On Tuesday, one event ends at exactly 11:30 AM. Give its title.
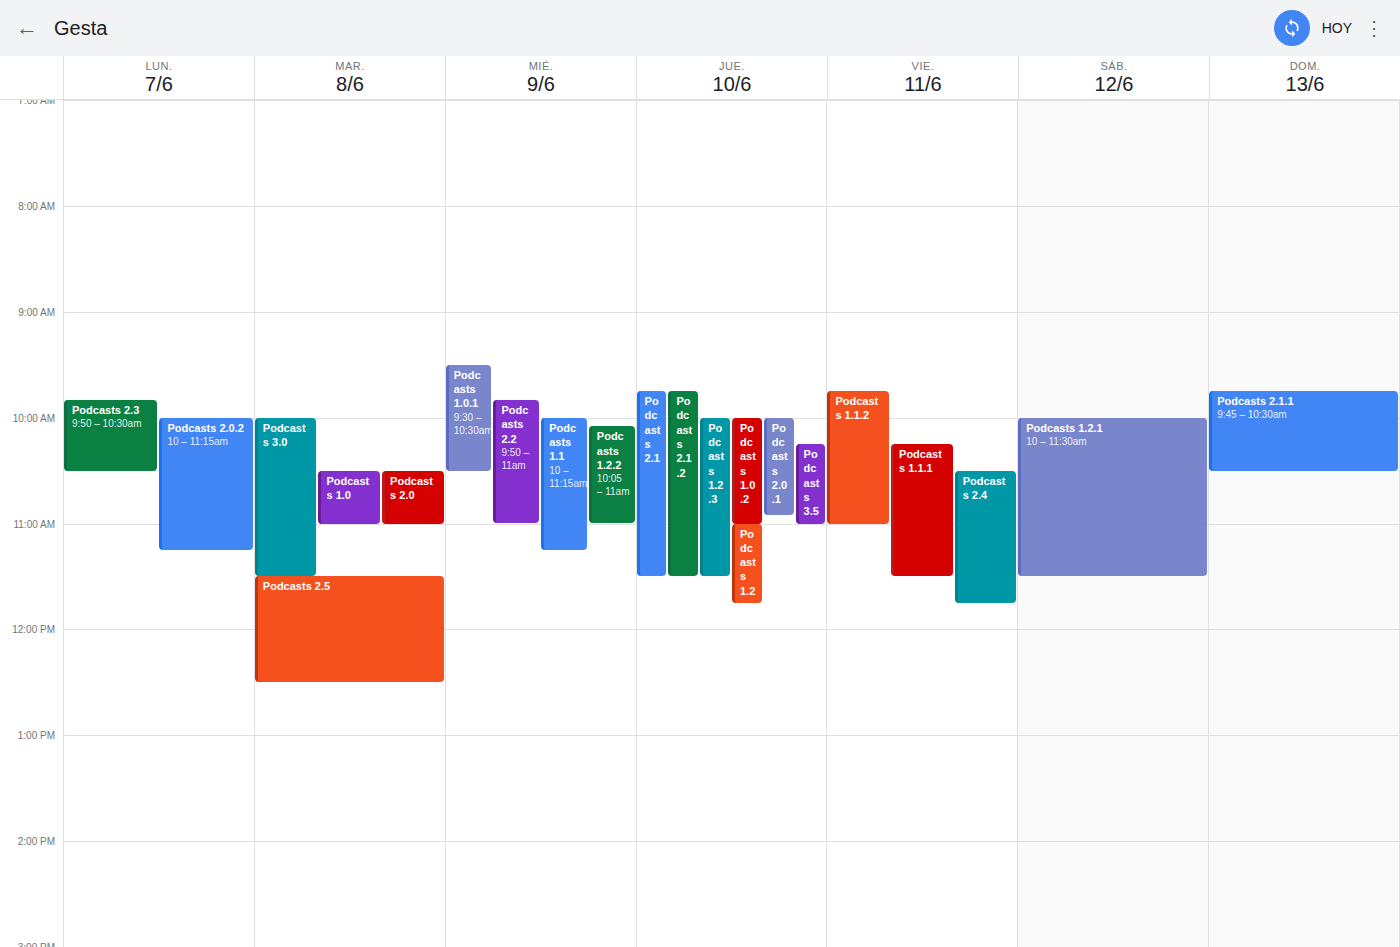
"Podcasts 3.0"